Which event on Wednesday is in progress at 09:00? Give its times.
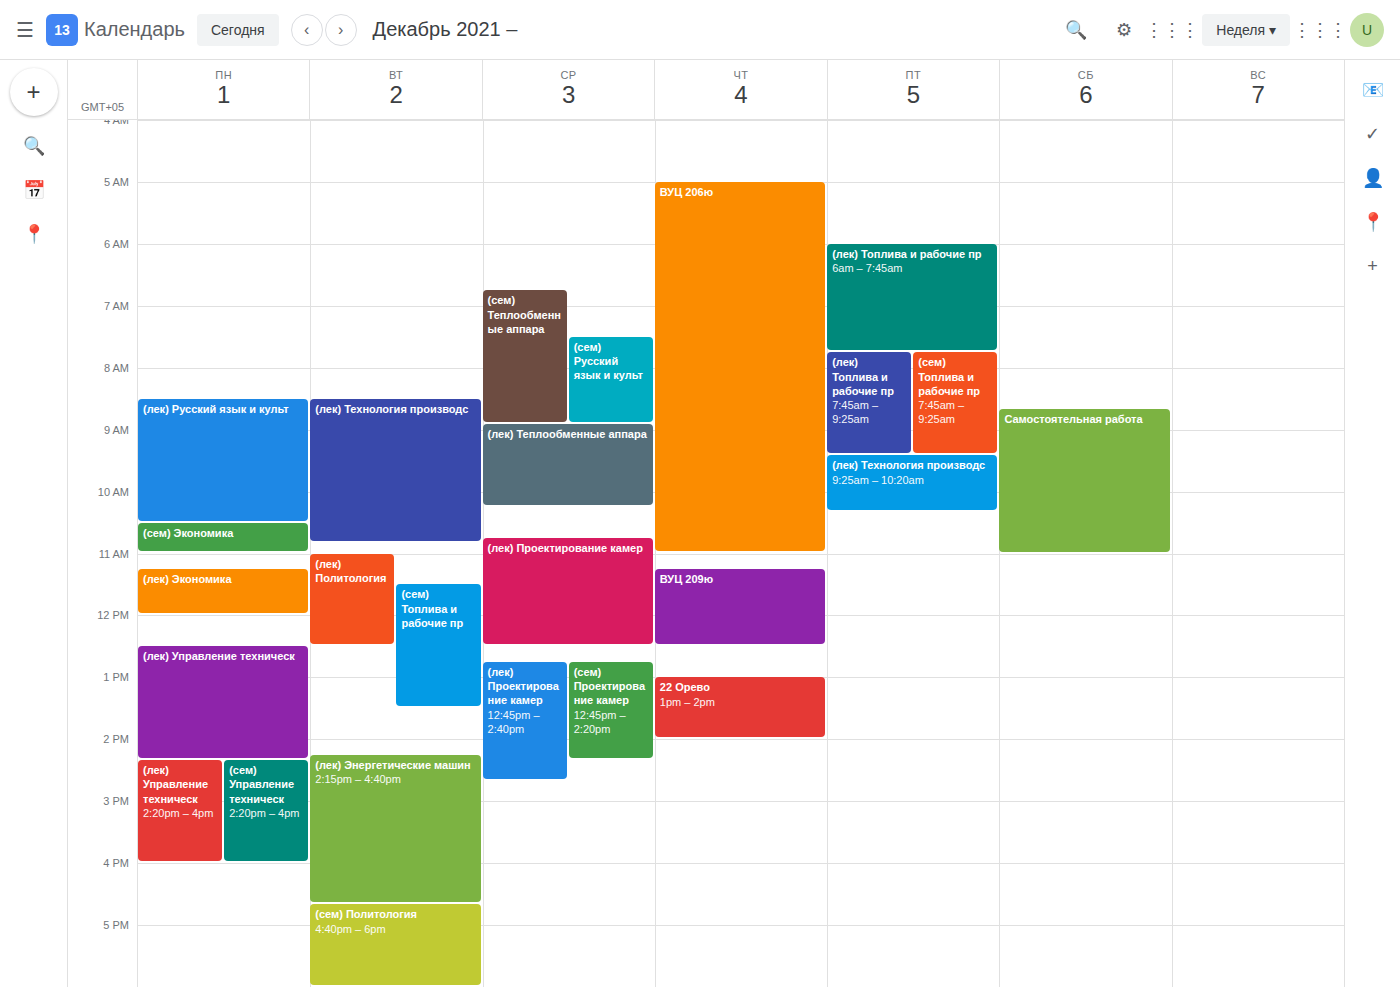
"(лек) Теплообменные аппара", 08:55 to 10:15